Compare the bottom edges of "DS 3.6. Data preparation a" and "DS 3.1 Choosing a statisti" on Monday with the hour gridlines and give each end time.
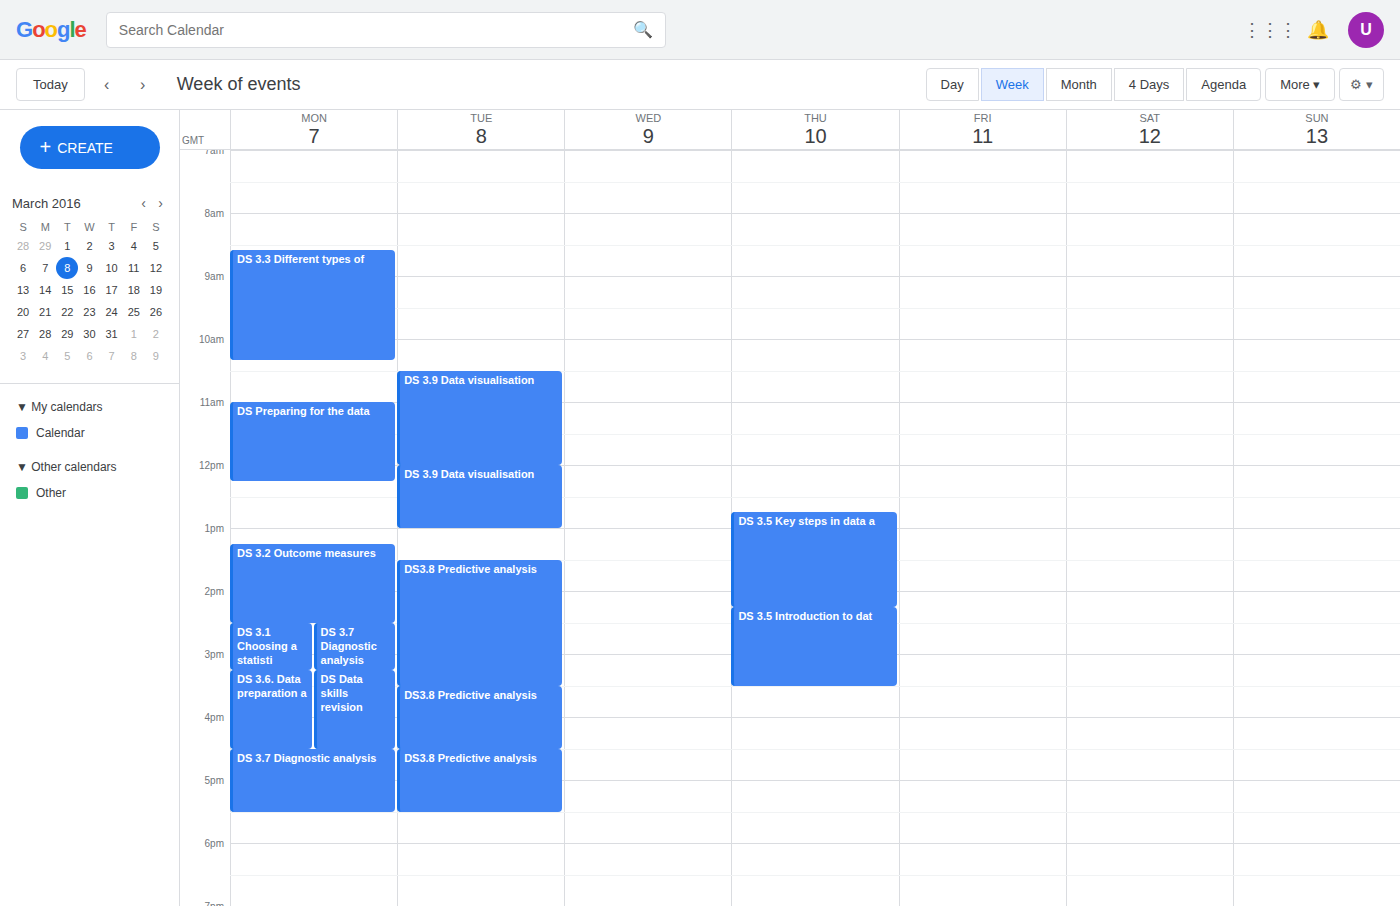
"DS 3.6. Data preparation a": 4:30 PM, halfway between the 4 PM and 5 PM lines. "DS 3.1 Choosing a statisti": 3:15 PM, neither: a quarter of the way from the 3 PM line to the 4 PM line.